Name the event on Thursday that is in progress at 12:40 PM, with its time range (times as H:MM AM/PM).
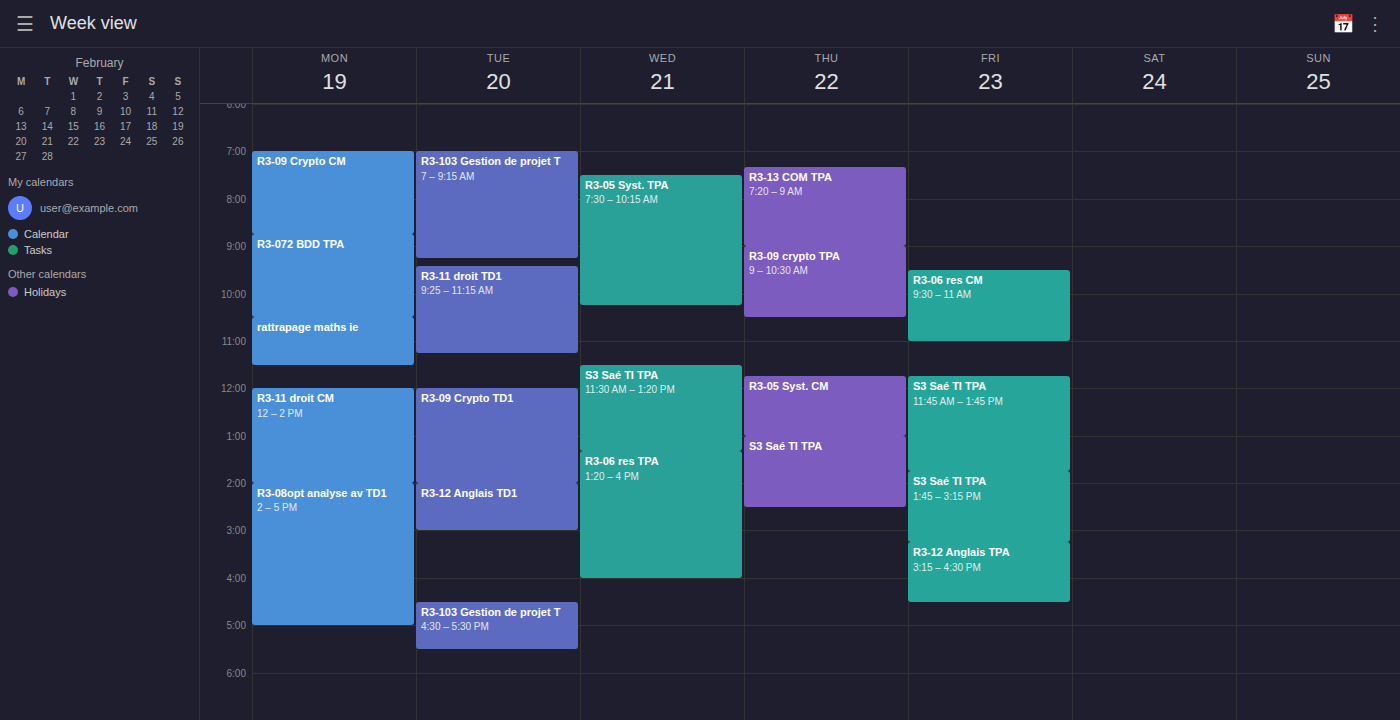
"R3-05 Syst. CM", 11:45 AM to 1:00 PM